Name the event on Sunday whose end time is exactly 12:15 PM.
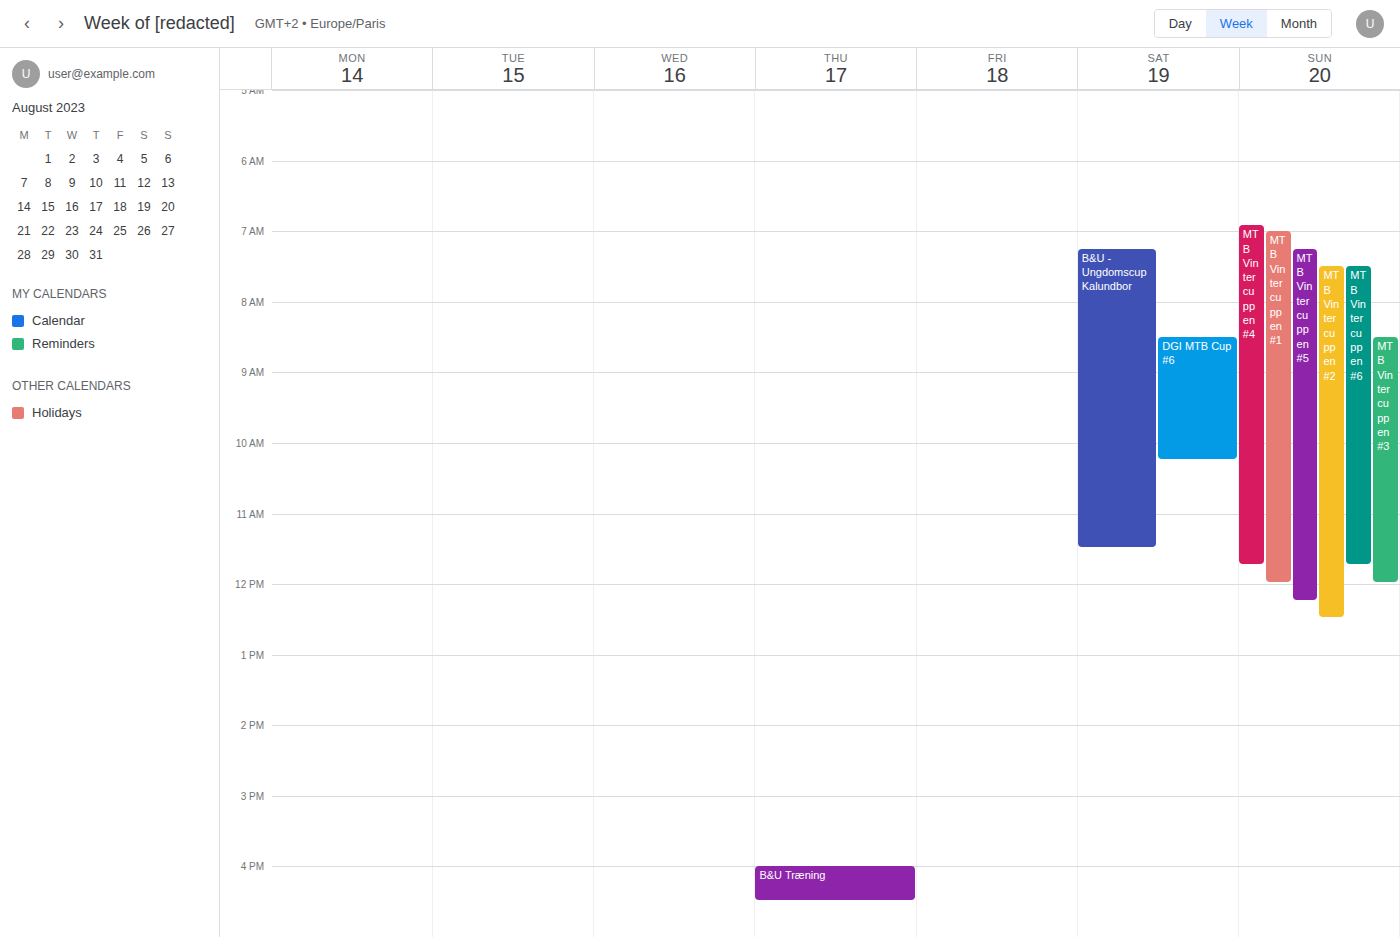
"MTB Vintercuppen #5"